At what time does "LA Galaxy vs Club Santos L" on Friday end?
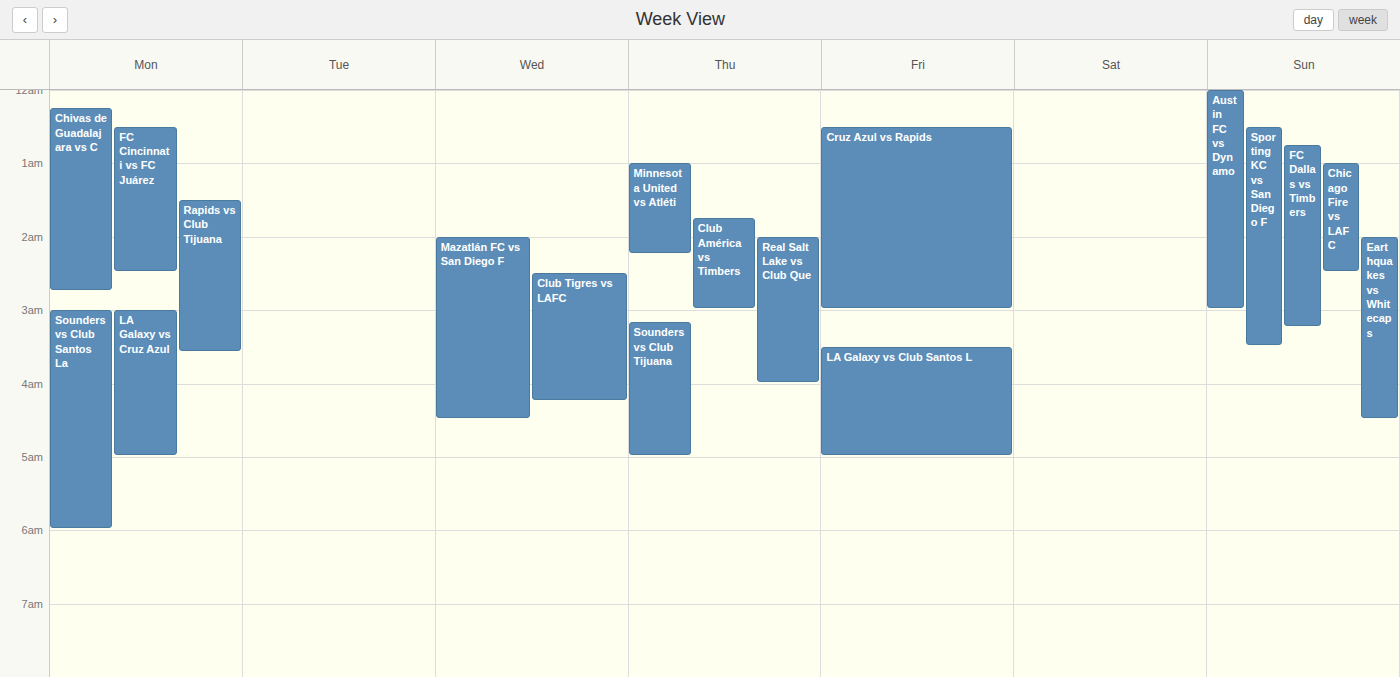
5:00 AM